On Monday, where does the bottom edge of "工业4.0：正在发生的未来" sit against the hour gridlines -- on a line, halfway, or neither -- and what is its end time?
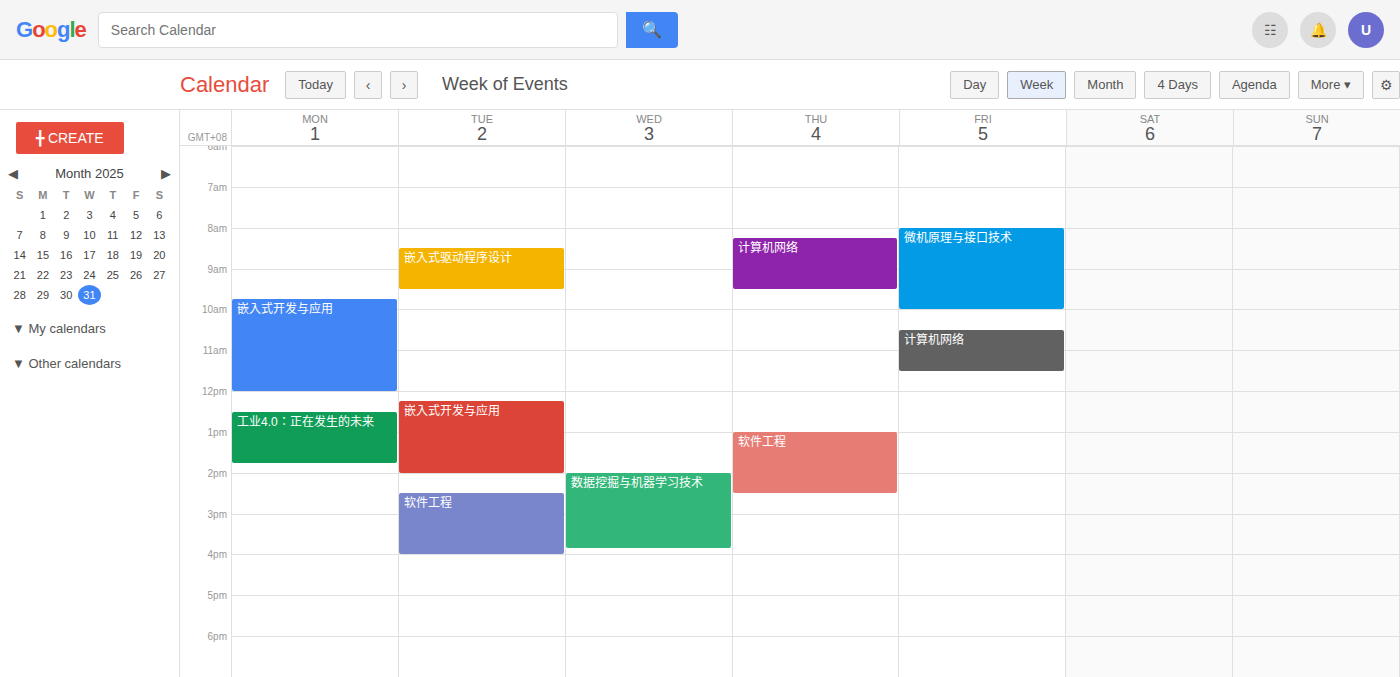
1:45 PM -- neither: three quarters of the way from the 1 PM line to the 2 PM line.